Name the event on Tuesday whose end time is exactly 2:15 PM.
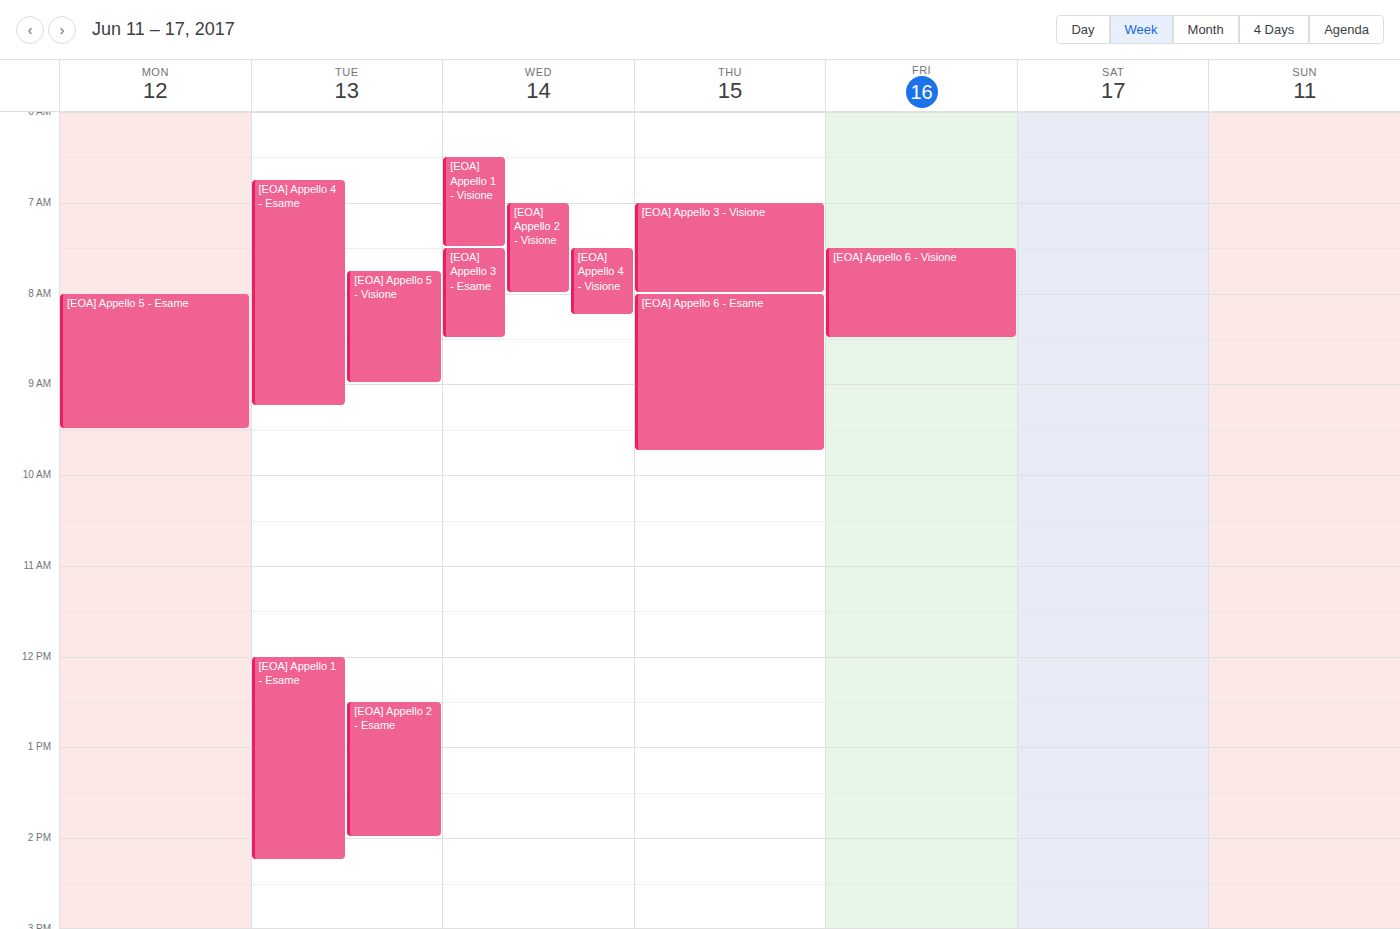
"[EOA] Appello 1 - Esame"